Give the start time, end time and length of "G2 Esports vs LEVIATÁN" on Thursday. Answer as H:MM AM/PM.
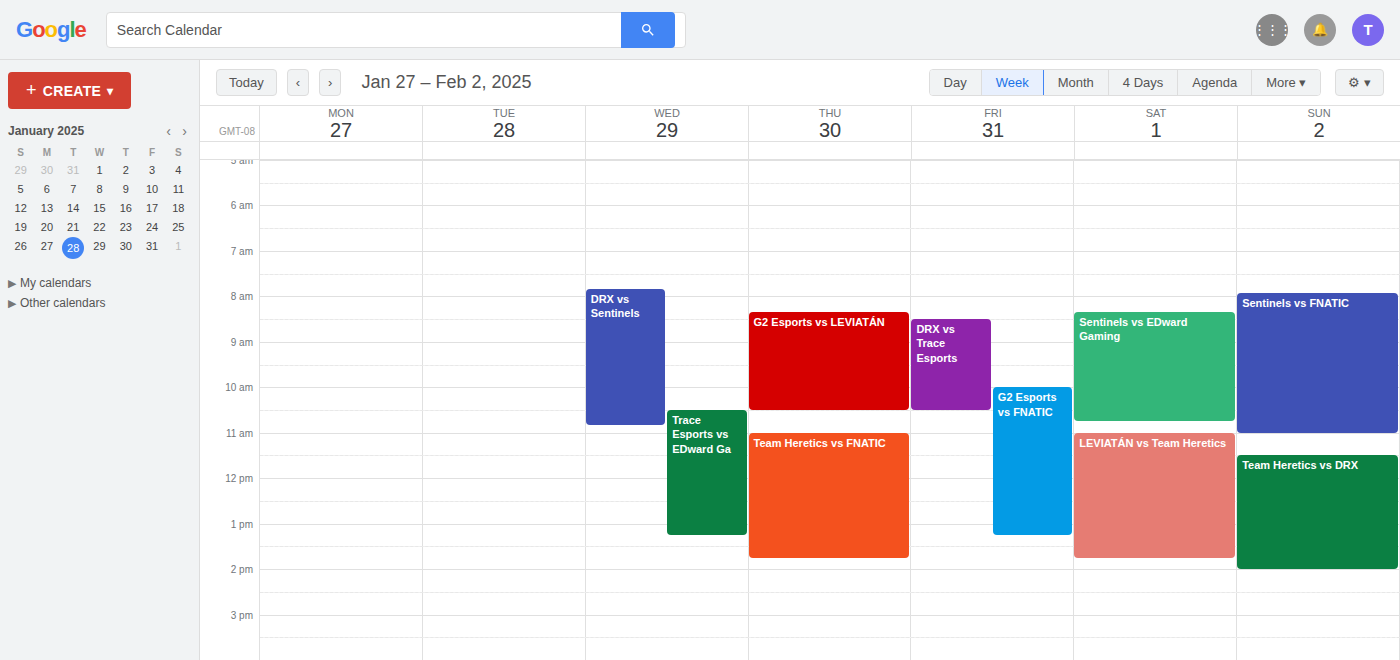
8:20 AM to 10:30 AM, 2 hours 10 minutes